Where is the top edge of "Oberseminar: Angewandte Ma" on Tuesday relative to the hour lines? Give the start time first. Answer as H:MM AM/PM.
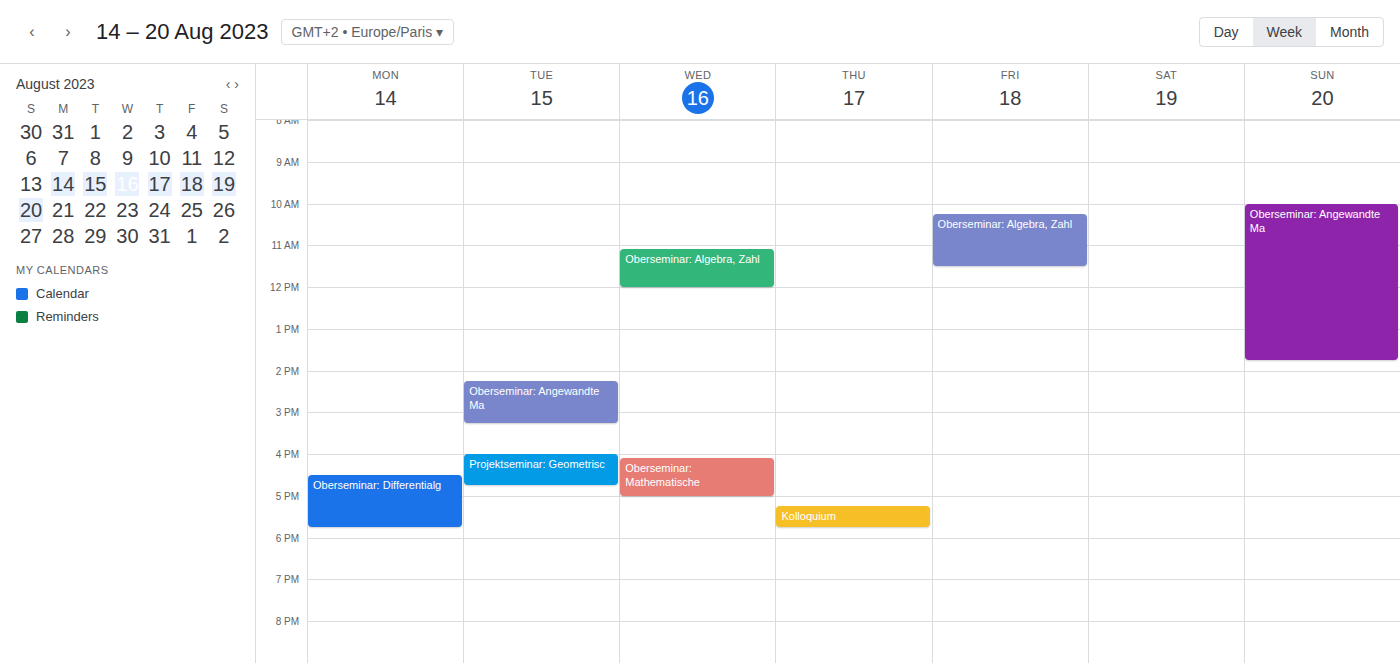
2:15 PM -- neither: a quarter of the way from the 2 PM line to the 3 PM line.